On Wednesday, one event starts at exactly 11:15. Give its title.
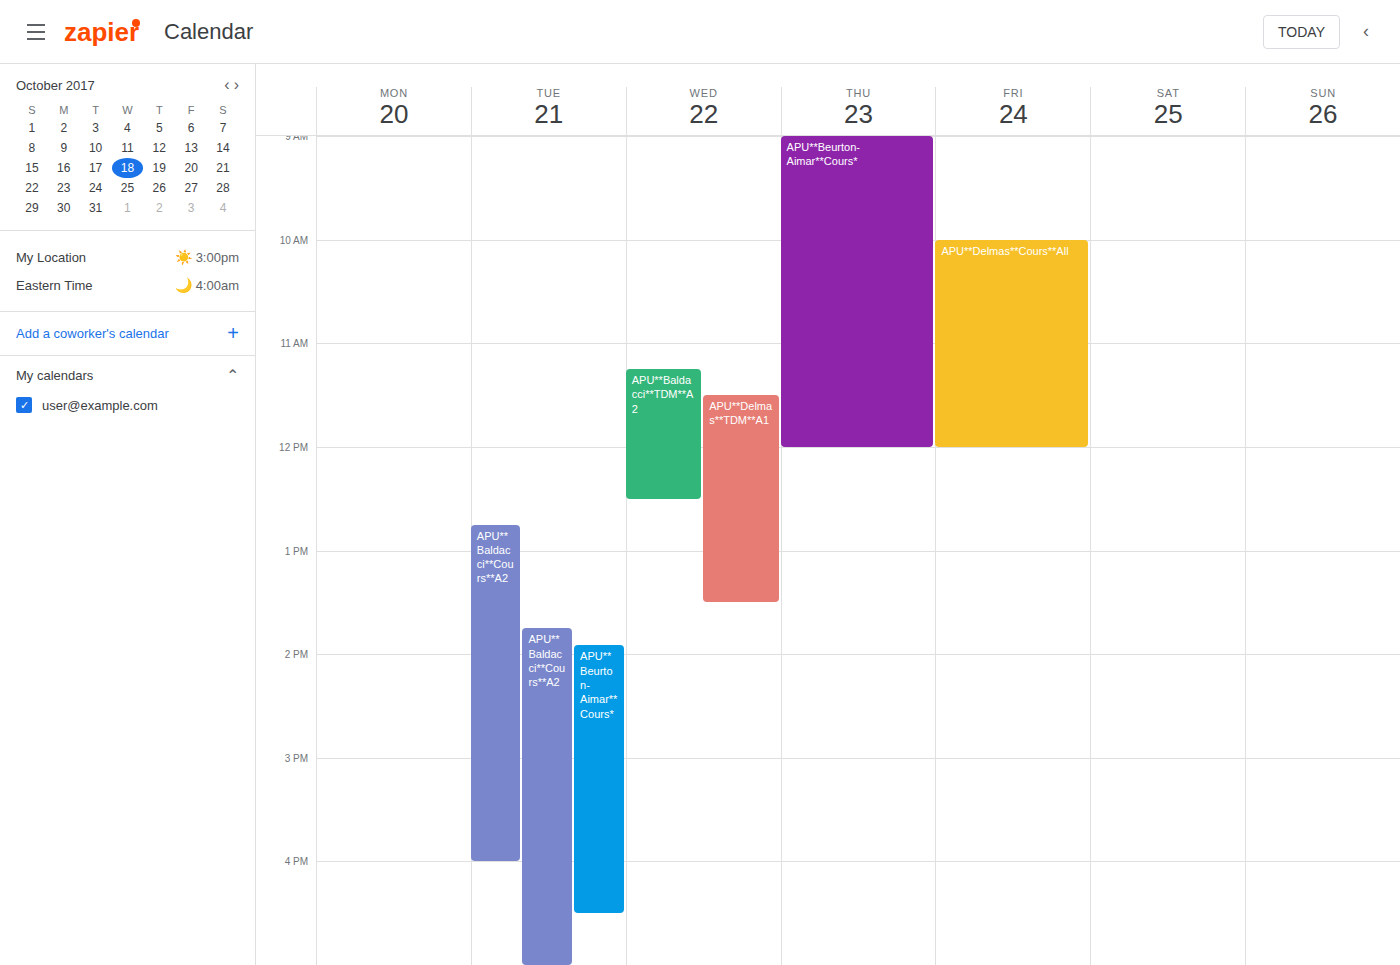
"APU**Baldacci**TDM**A2"